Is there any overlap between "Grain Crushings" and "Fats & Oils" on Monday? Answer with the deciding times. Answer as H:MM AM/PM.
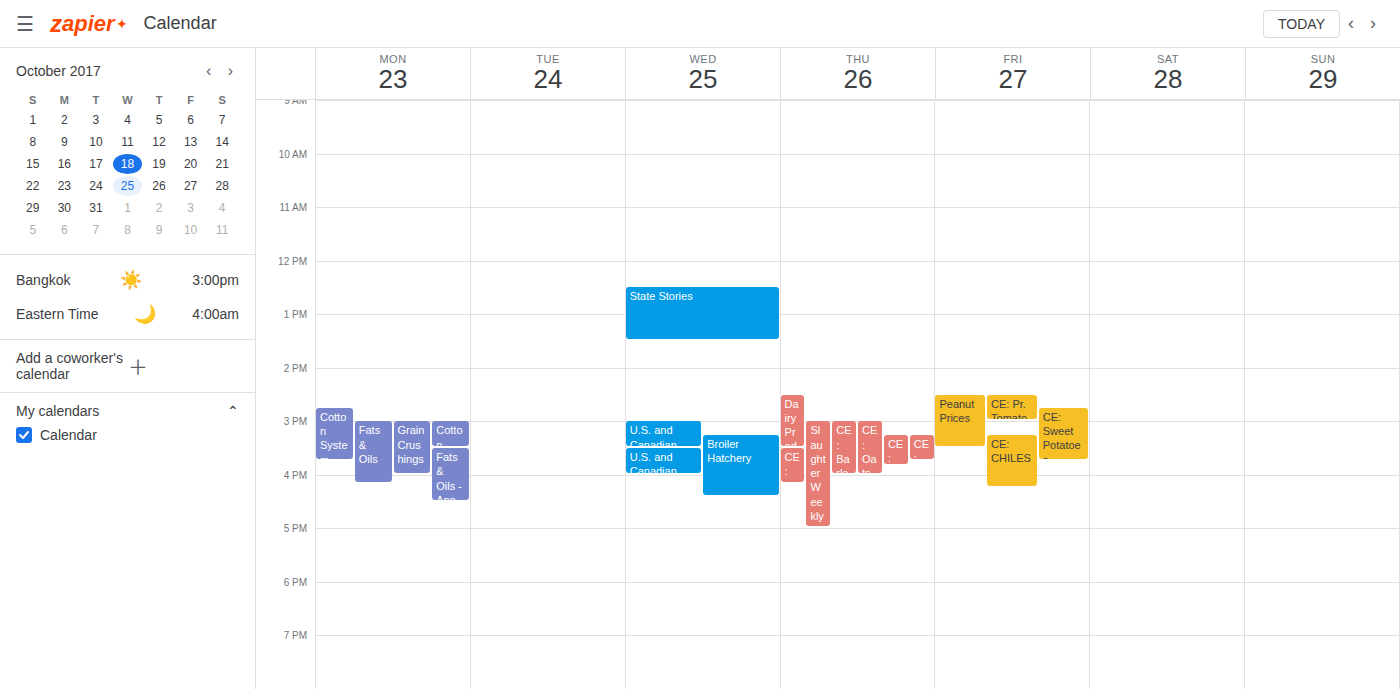
"Fats & Oils" starts at 3:00 PM, before "Grain Crushings" ends at 4:00 PM -- they overlap.